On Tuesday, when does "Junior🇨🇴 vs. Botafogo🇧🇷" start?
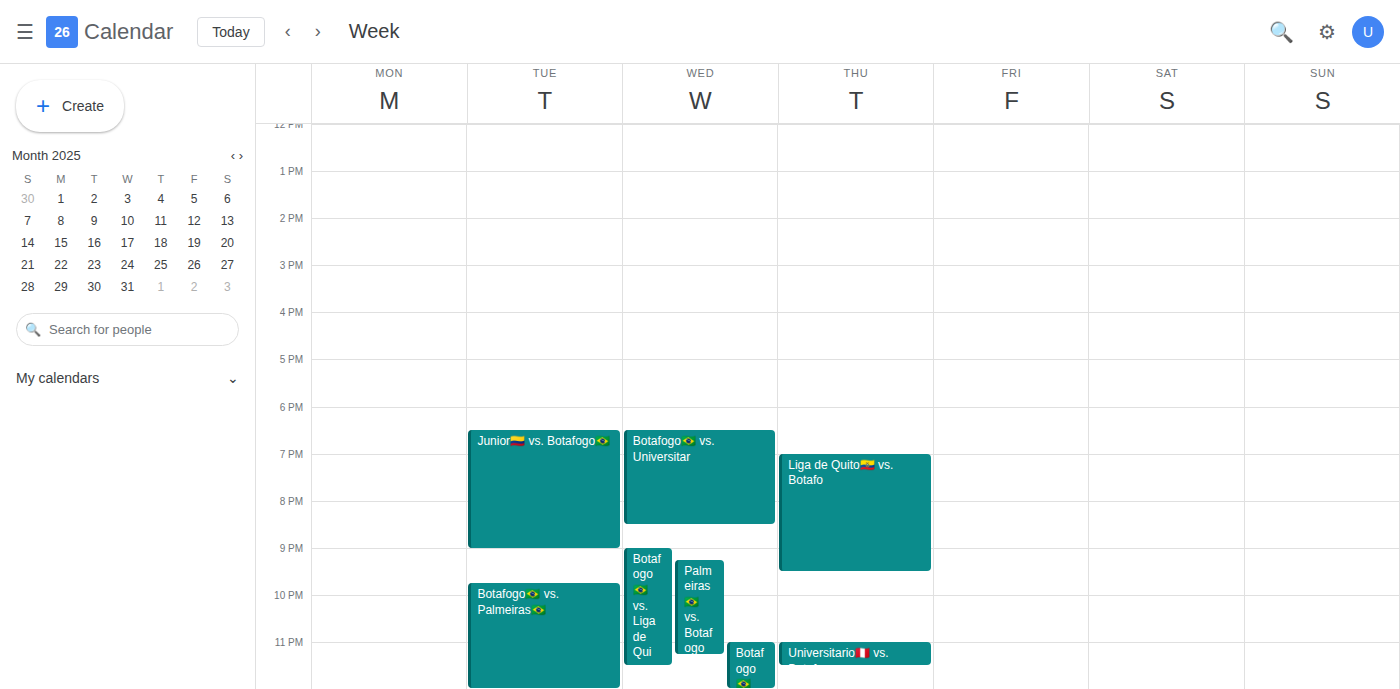
18:30